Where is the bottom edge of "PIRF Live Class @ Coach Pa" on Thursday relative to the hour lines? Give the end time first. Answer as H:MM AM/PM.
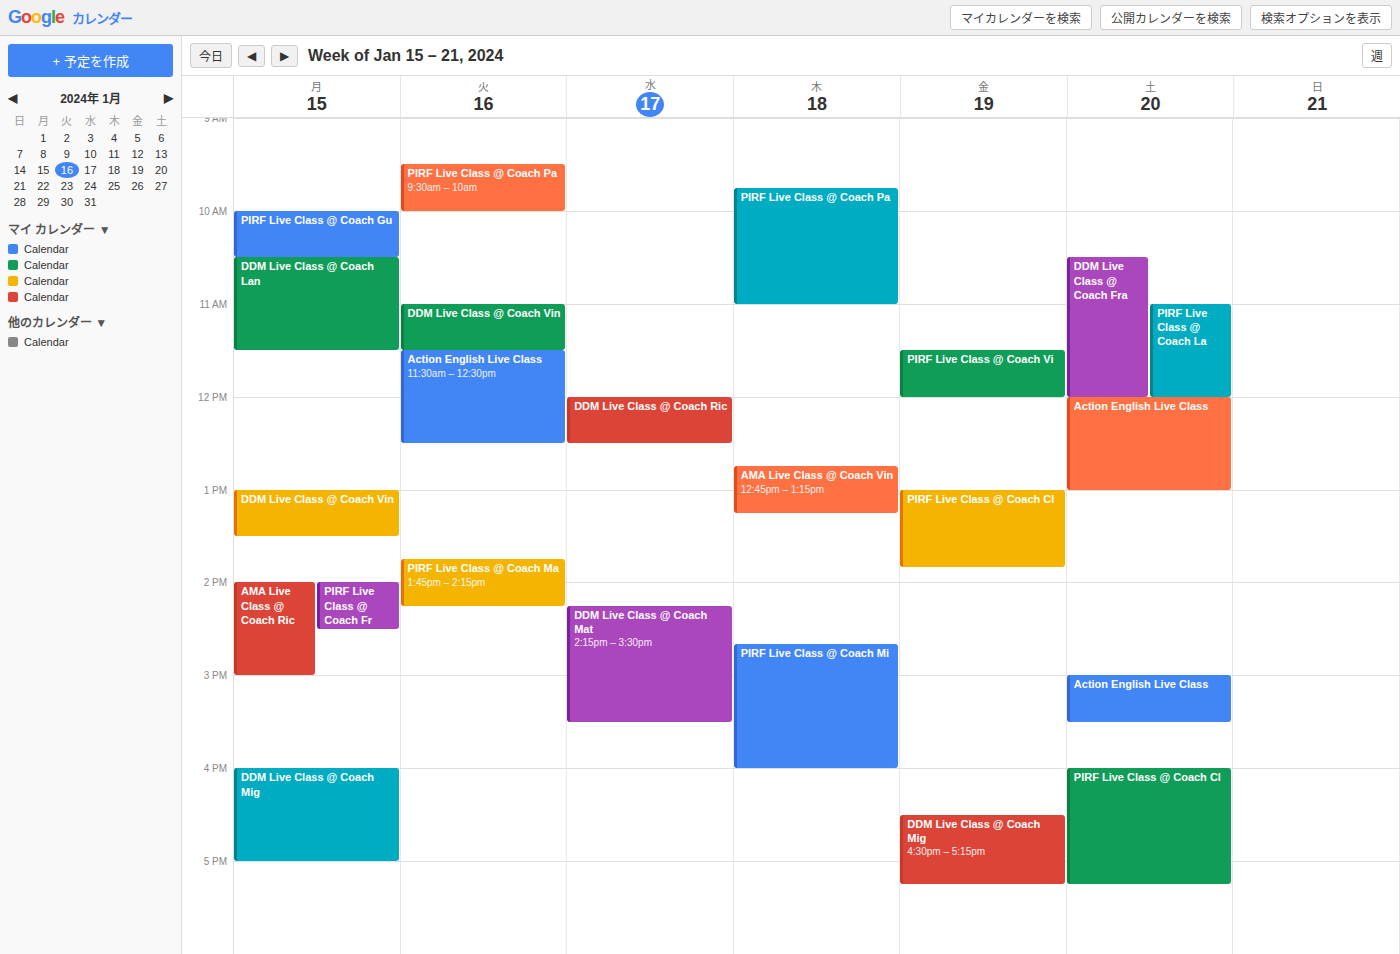
11:00 AM -- exactly on the 11 AM line.